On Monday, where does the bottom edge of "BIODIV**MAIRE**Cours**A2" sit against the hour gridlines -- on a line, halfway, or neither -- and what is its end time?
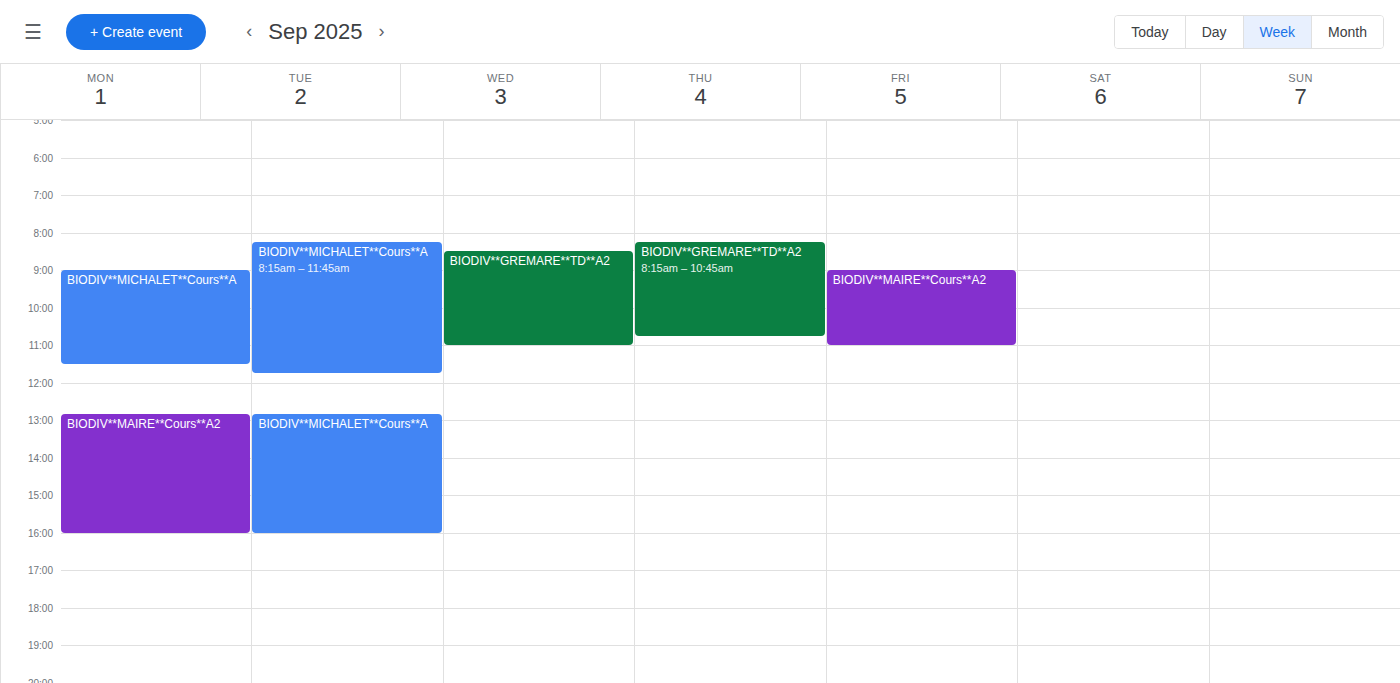
16:00 -- exactly on the 16:00 line.